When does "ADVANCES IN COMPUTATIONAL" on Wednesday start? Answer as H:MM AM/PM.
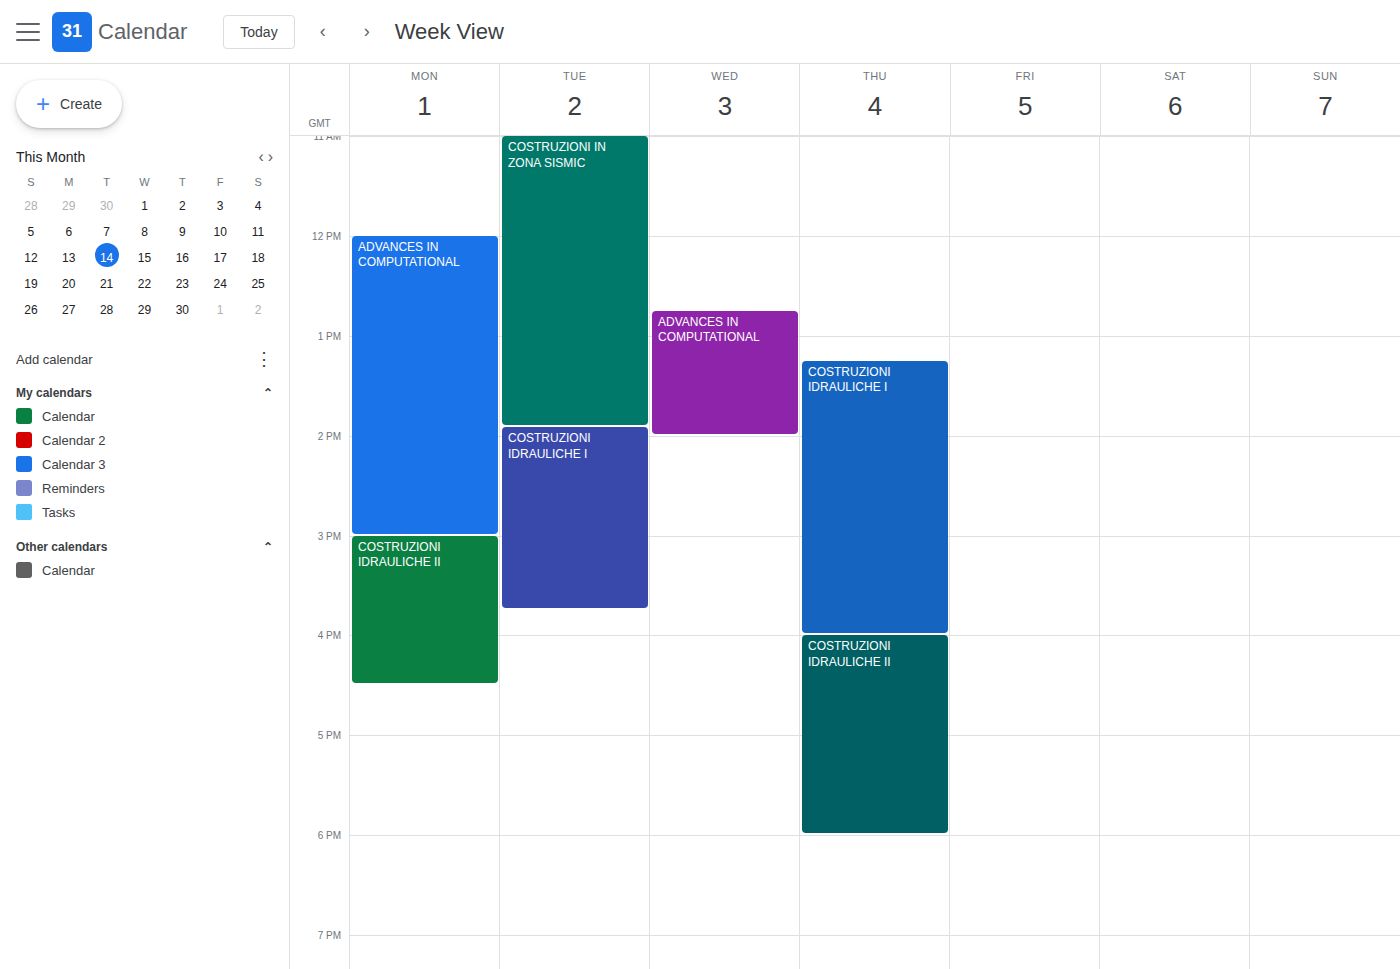
12:45 PM